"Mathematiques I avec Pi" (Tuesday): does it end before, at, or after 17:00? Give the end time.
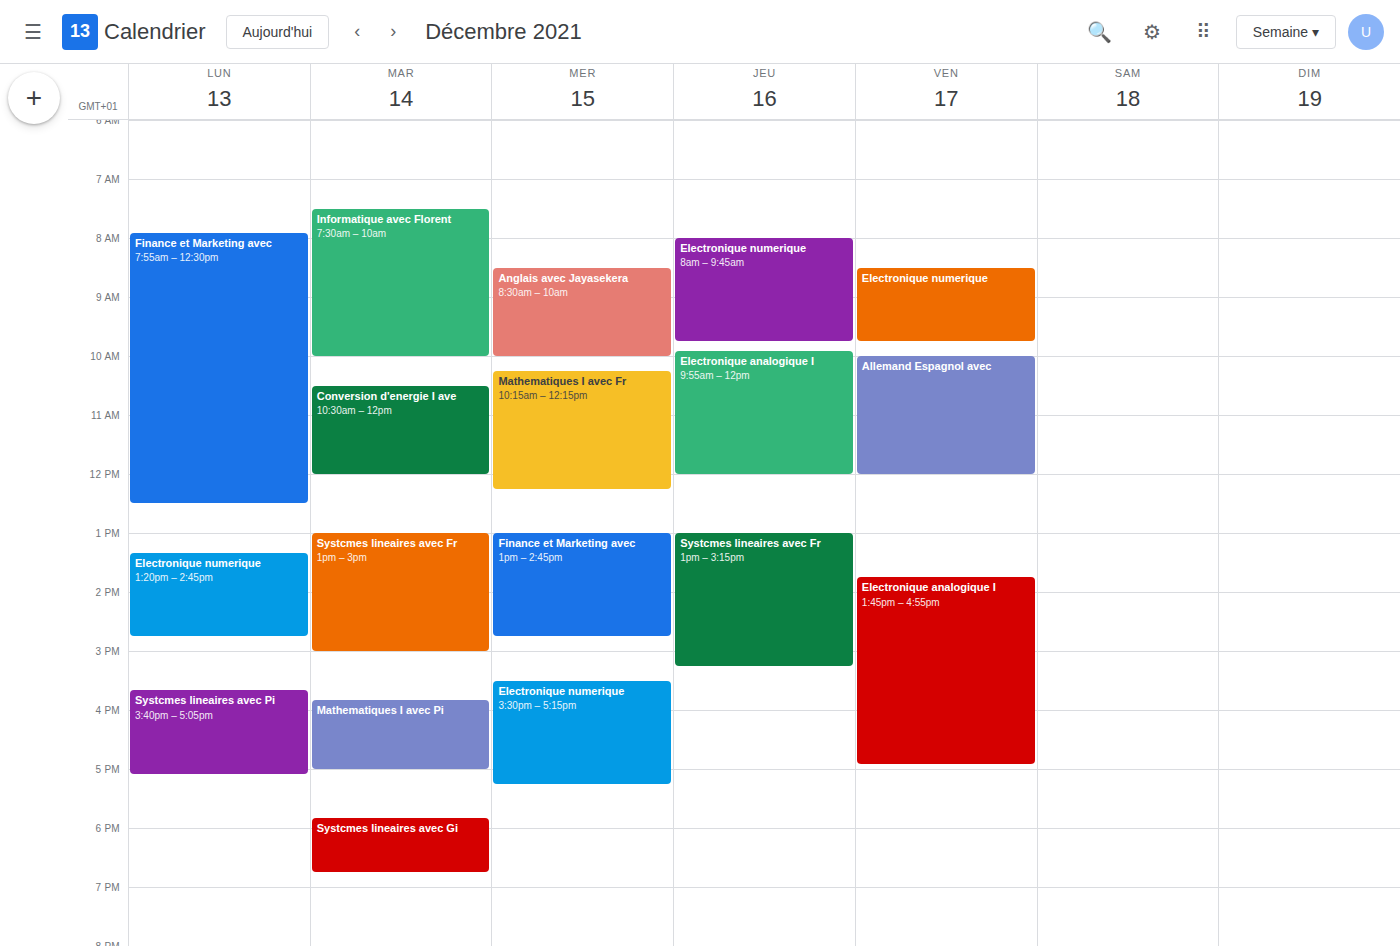
17:00 -- exactly at 17:00, on the 17:00 line.